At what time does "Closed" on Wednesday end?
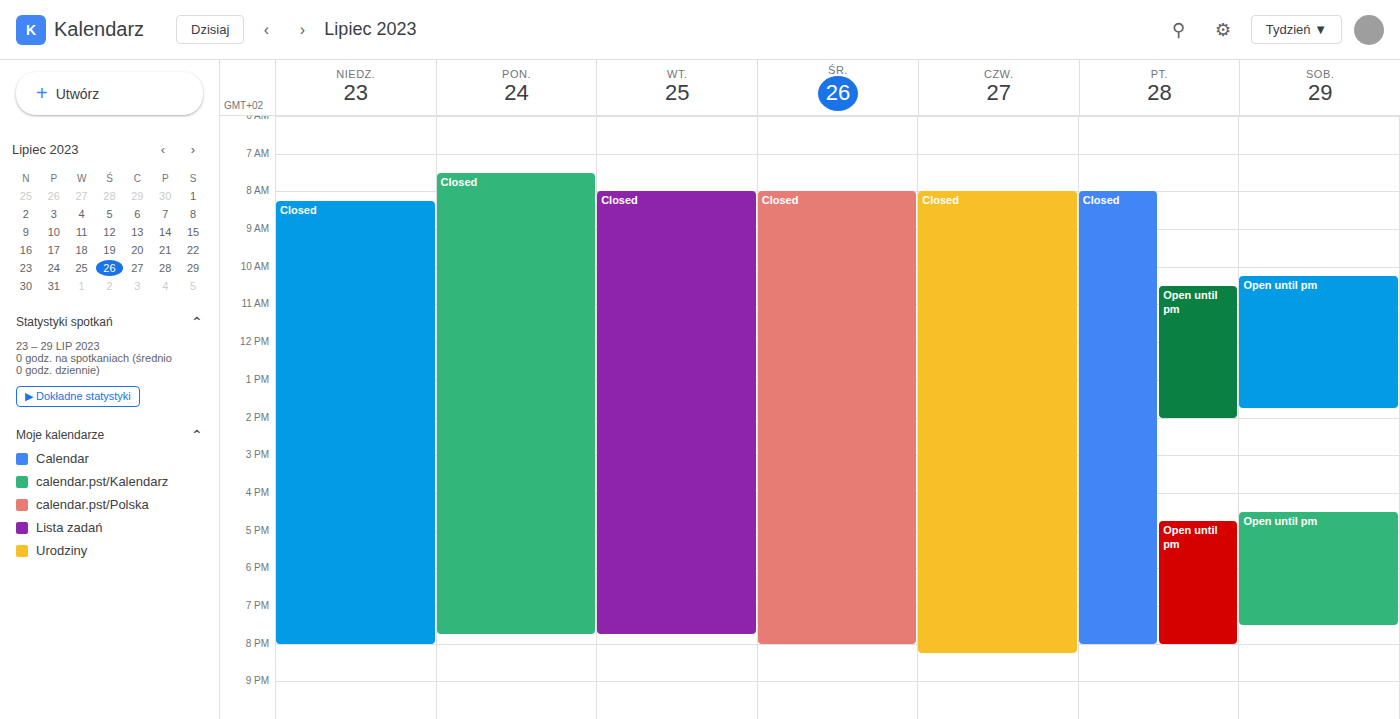
8:00 PM